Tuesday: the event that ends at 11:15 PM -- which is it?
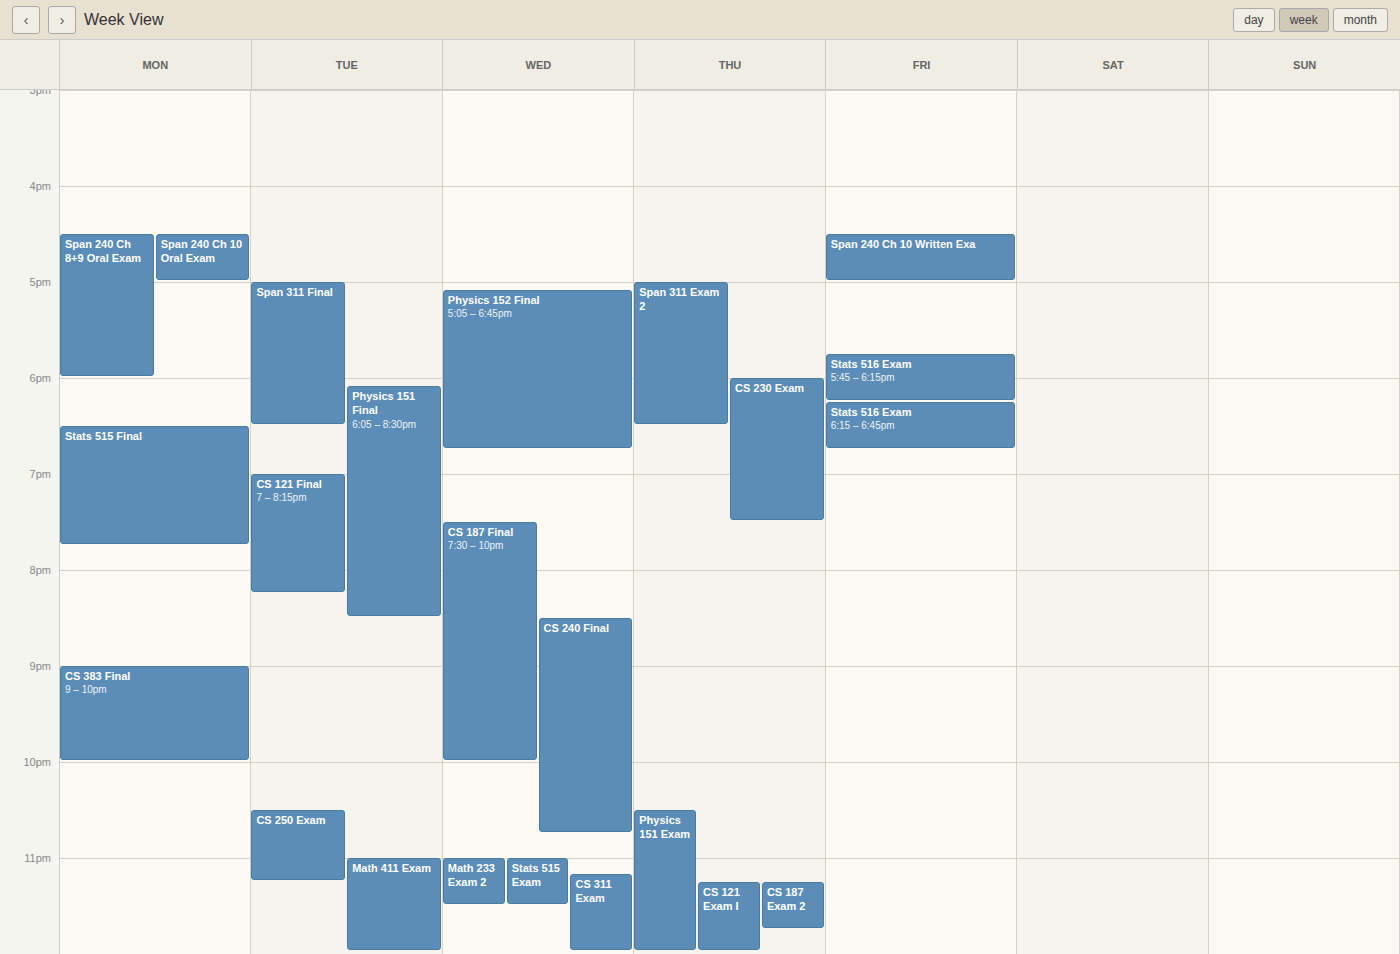
"CS 250 Exam"